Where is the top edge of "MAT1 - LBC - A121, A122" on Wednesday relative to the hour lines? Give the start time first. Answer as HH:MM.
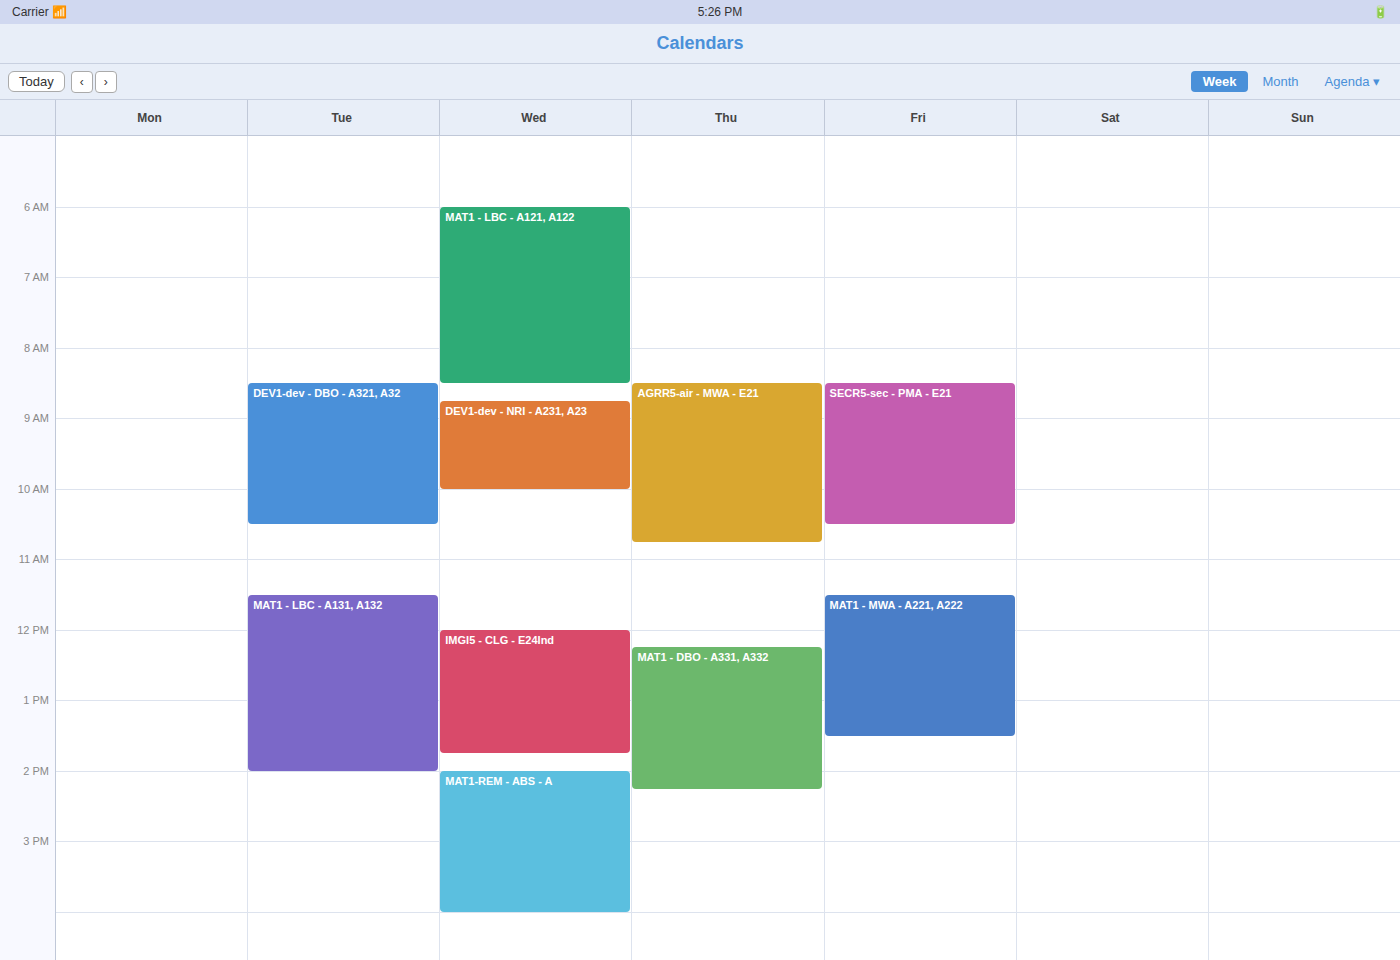
06:00 -- exactly on the 06:00 line.